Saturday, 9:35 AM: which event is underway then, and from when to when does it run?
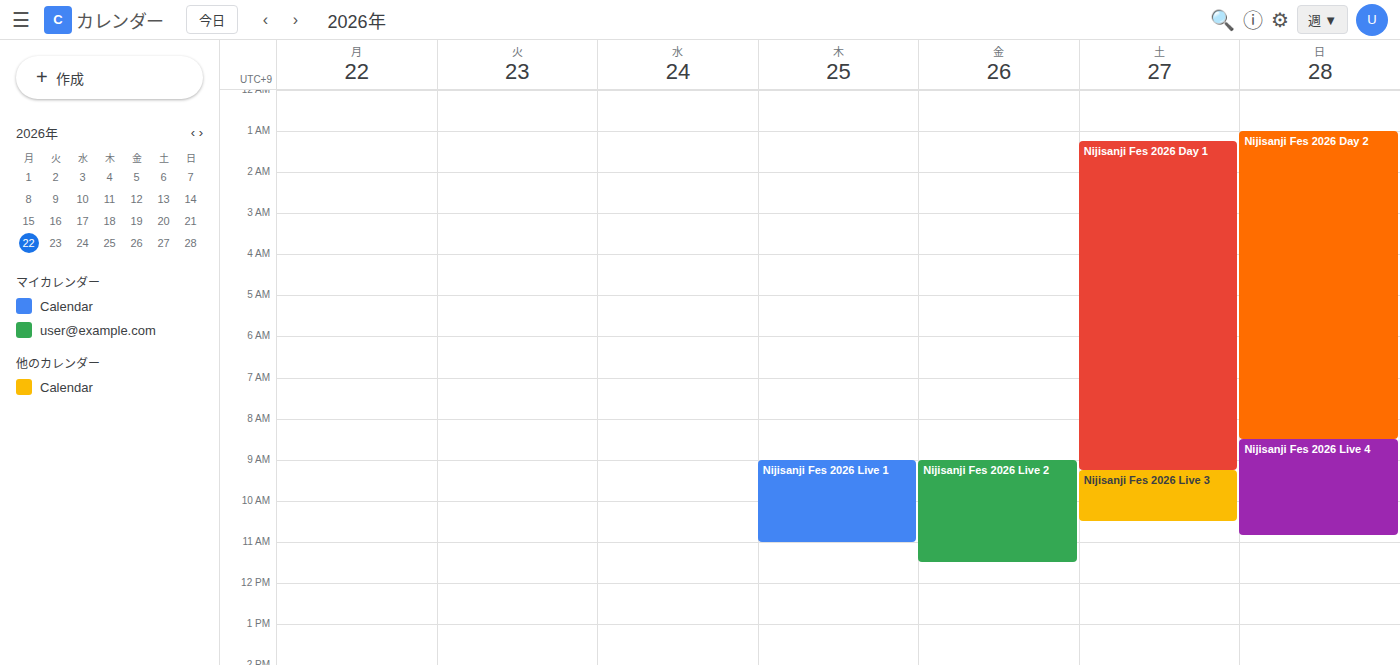
"Nijisanji Fes 2026 Live 3", 9:15 AM to 10:30 AM